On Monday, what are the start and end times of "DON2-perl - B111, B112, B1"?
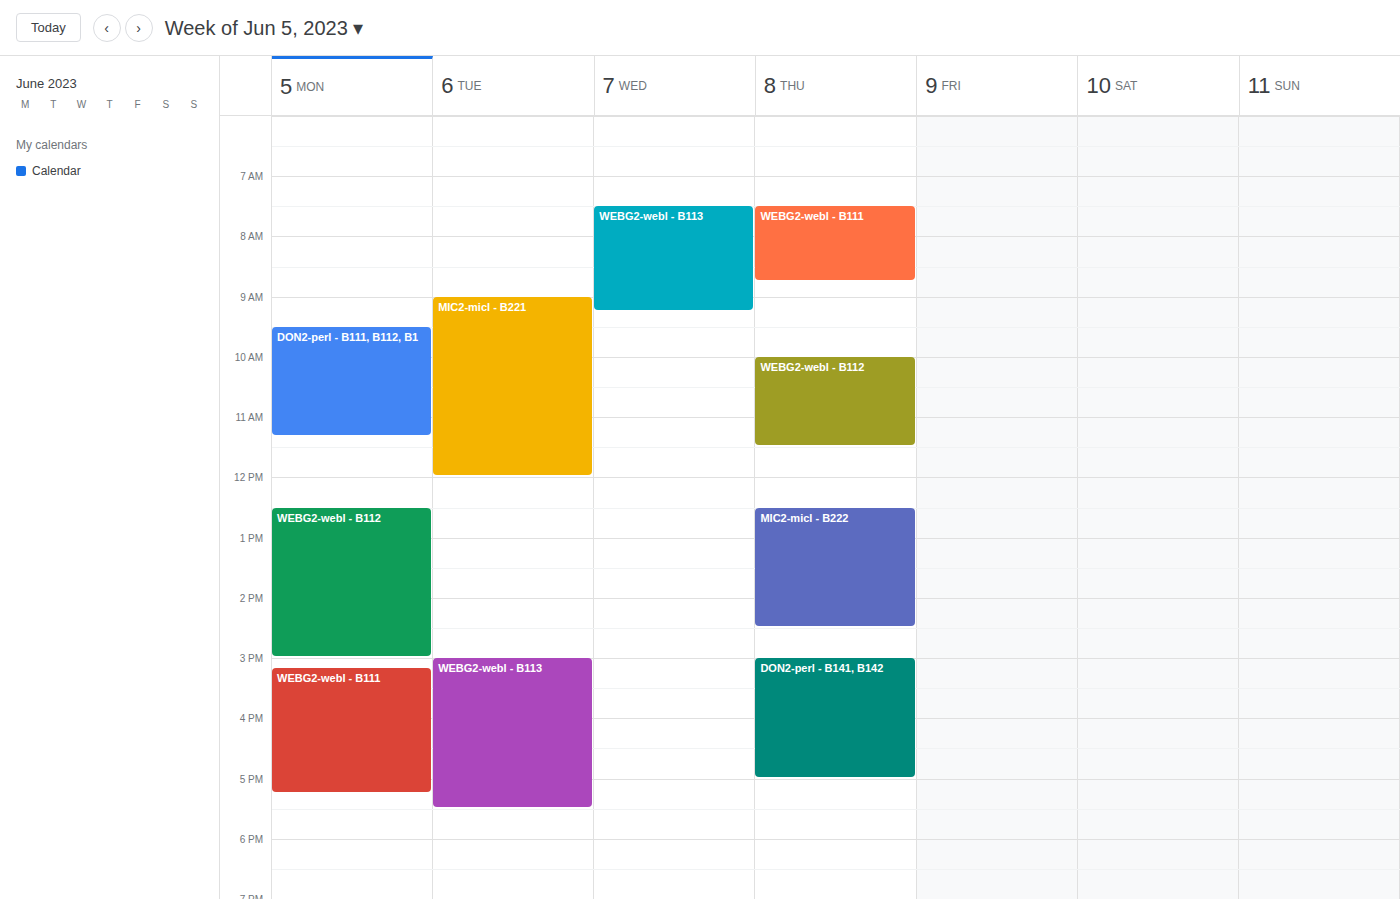
9:30 AM to 11:20 AM